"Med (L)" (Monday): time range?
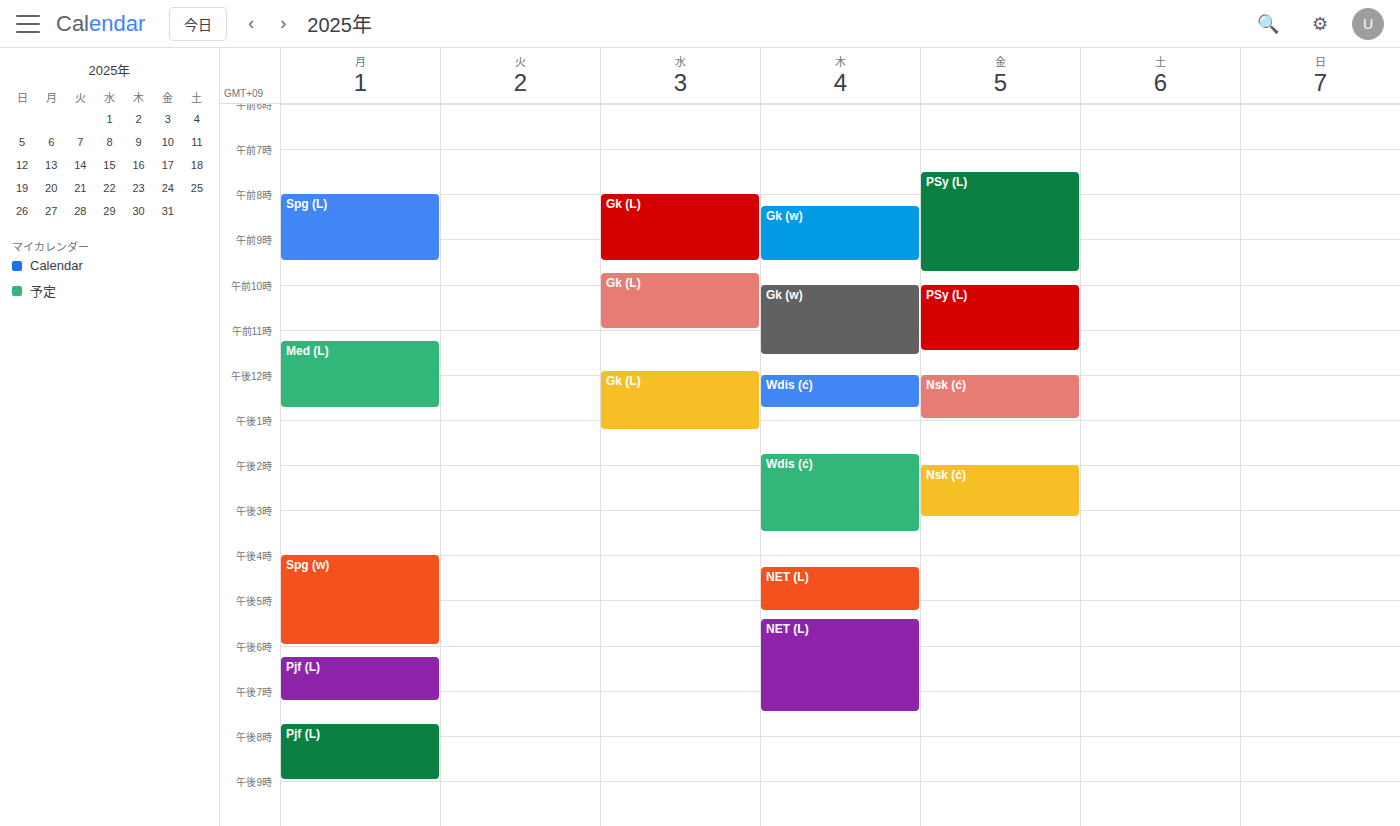
11:15 to 12:45